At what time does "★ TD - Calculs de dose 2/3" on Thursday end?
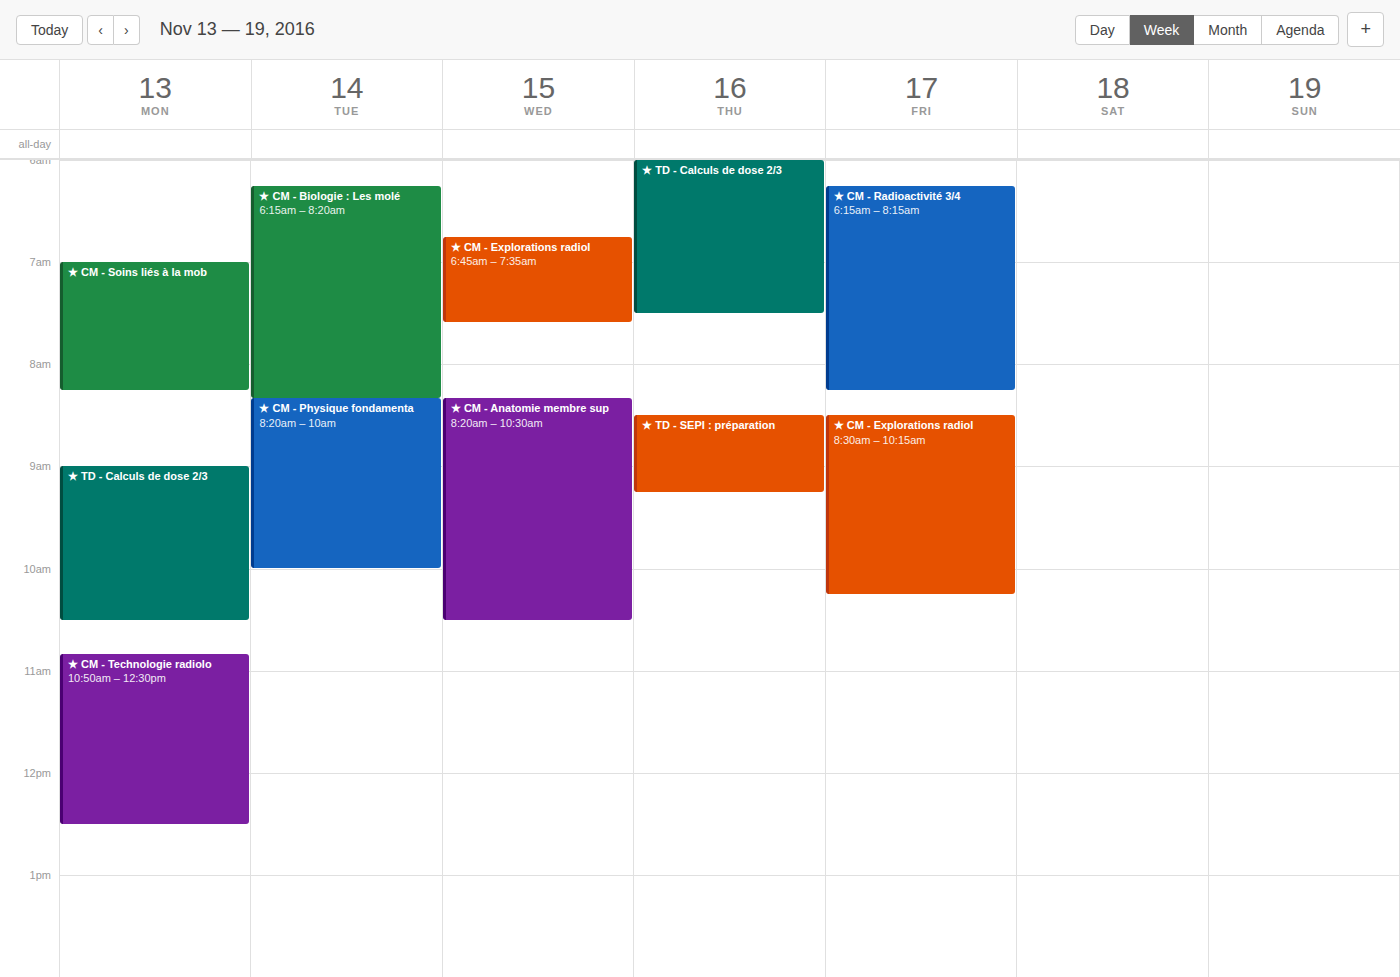
7:30 AM